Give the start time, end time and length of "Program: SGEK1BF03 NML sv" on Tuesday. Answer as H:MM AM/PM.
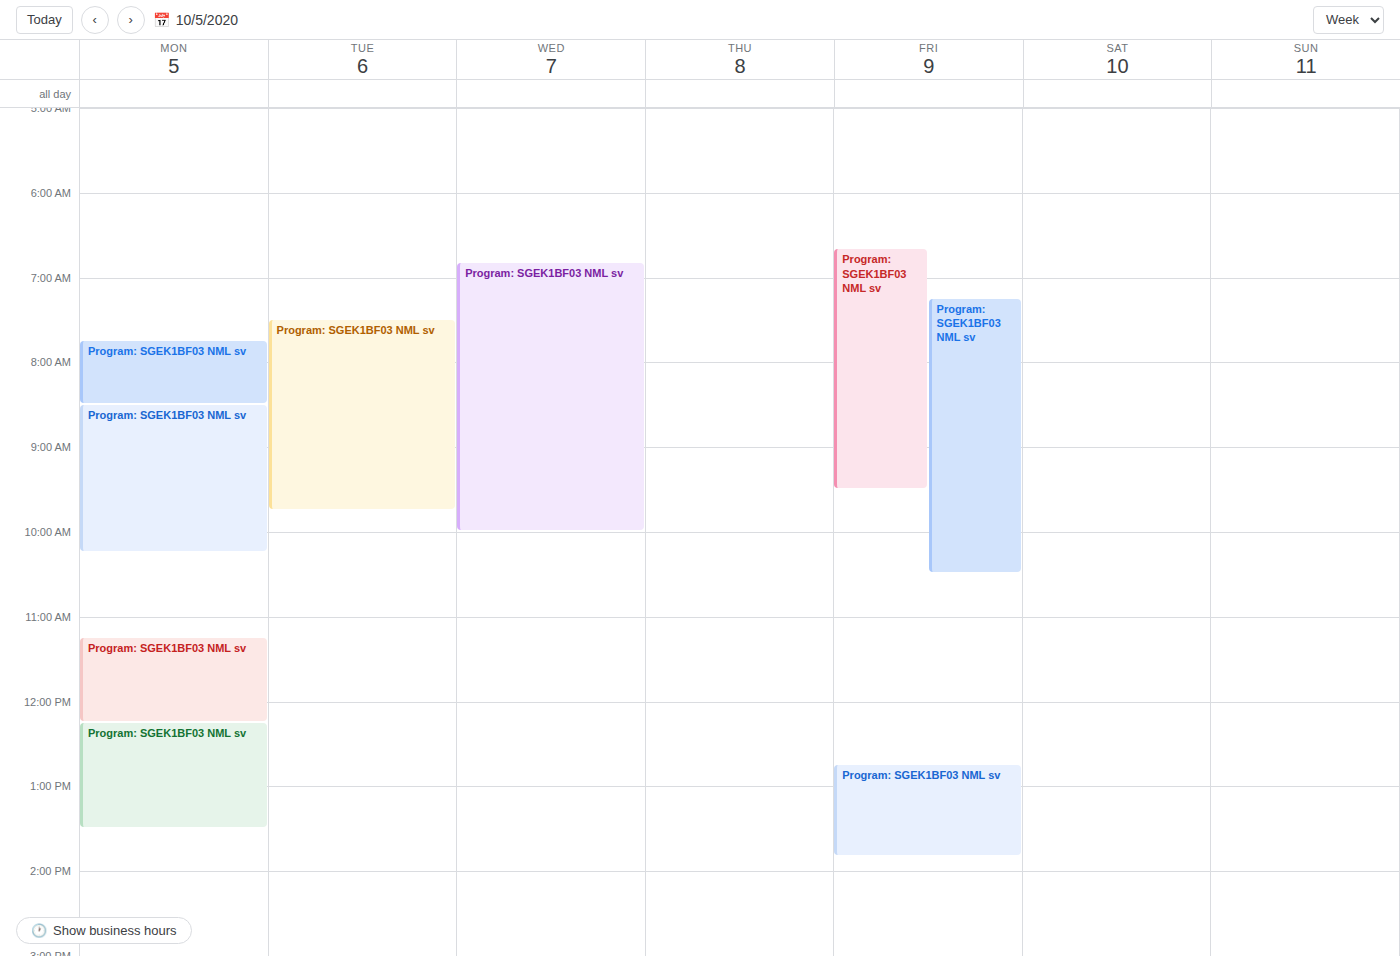
7:30 AM to 9:45 AM, 2 hours 15 minutes